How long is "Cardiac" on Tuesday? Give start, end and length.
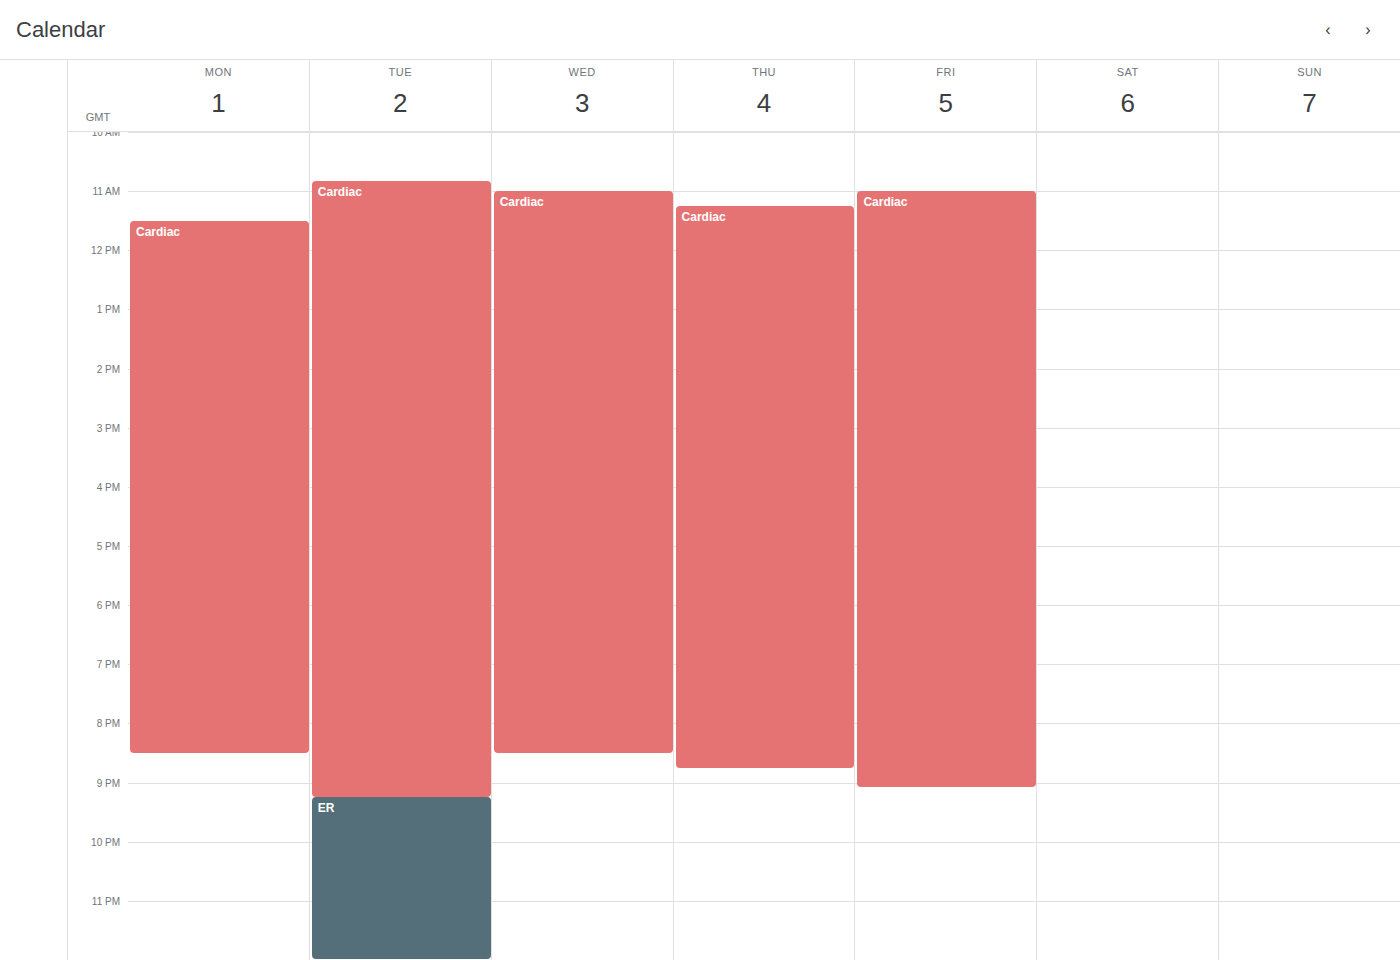
10:50 AM to 9:15 PM, 10 hours 25 minutes